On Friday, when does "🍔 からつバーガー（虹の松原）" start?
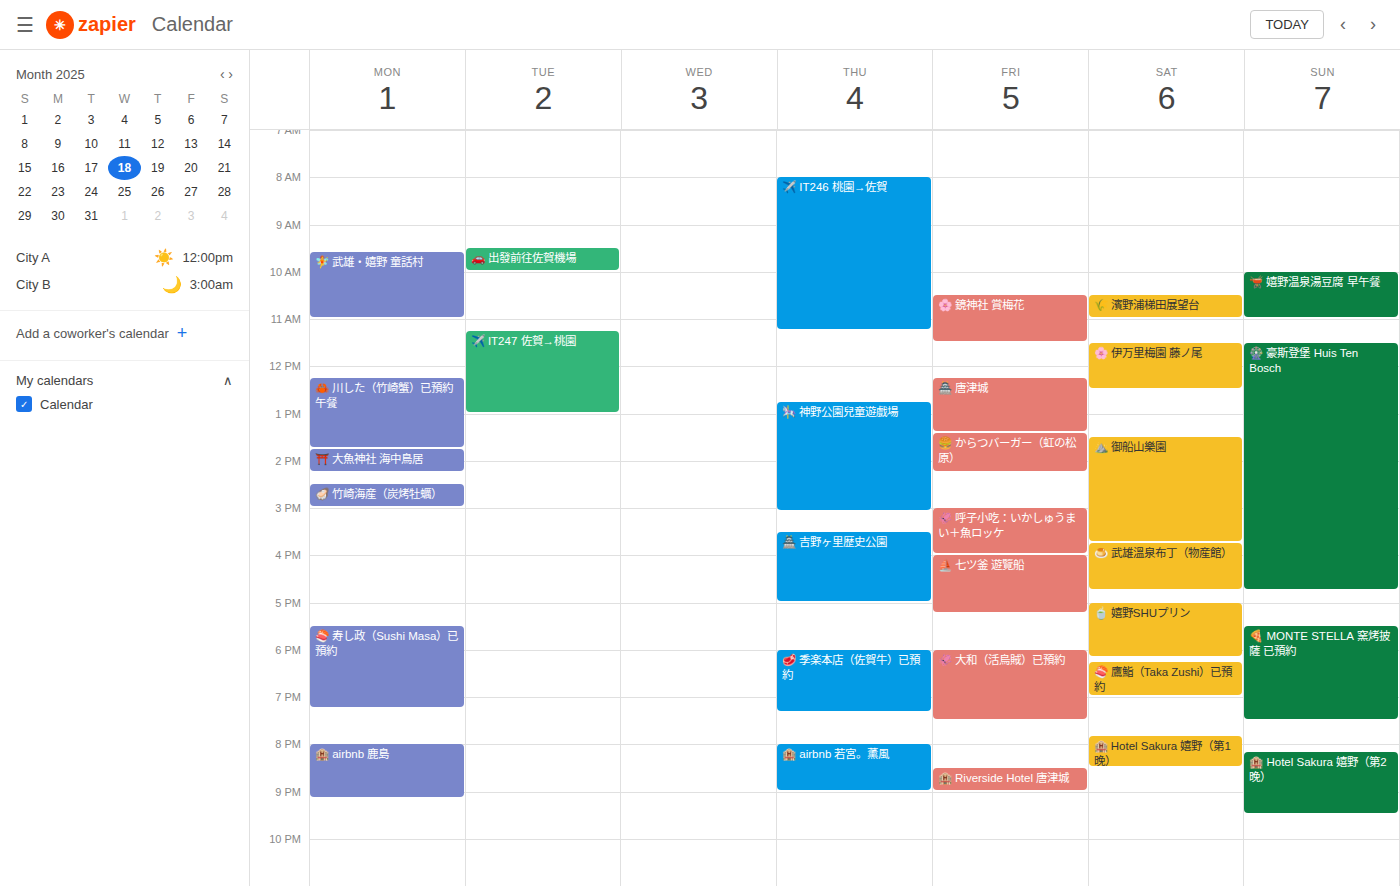
1:25 PM